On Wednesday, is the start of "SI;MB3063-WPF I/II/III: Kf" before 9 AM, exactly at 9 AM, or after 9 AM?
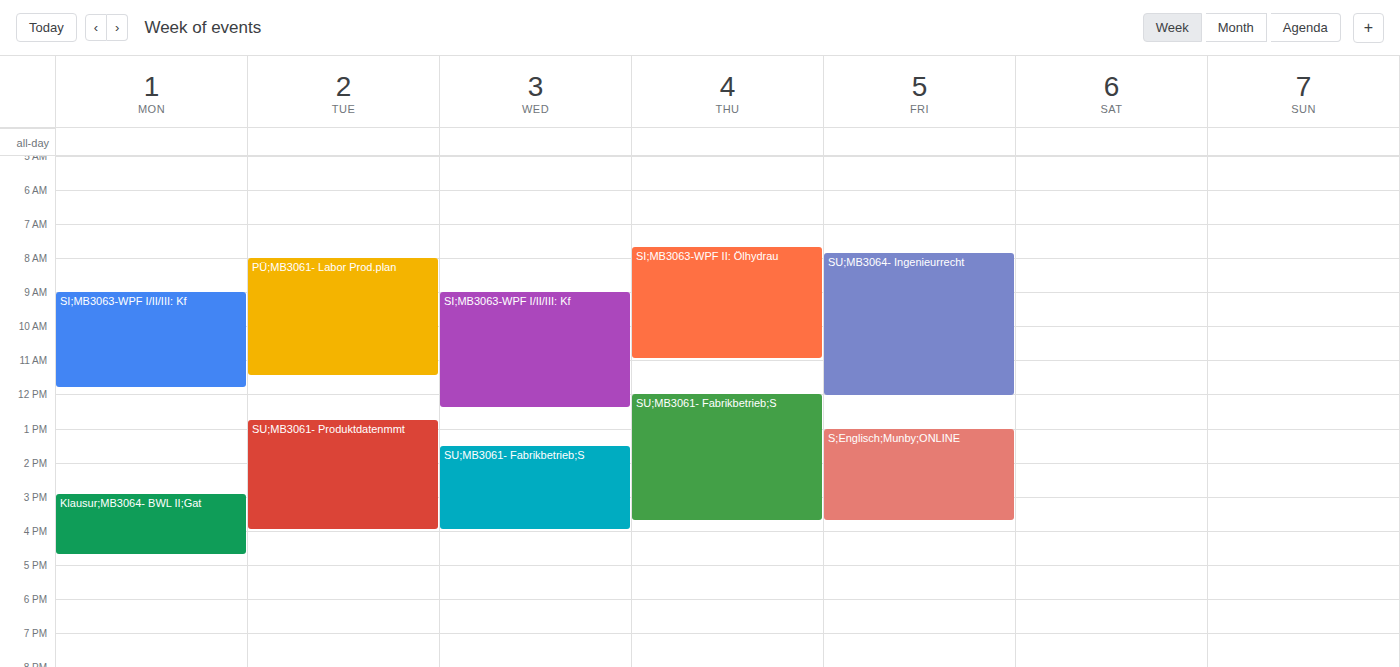
9:00 AM -- exactly at 9 AM, on the 9 AM line.